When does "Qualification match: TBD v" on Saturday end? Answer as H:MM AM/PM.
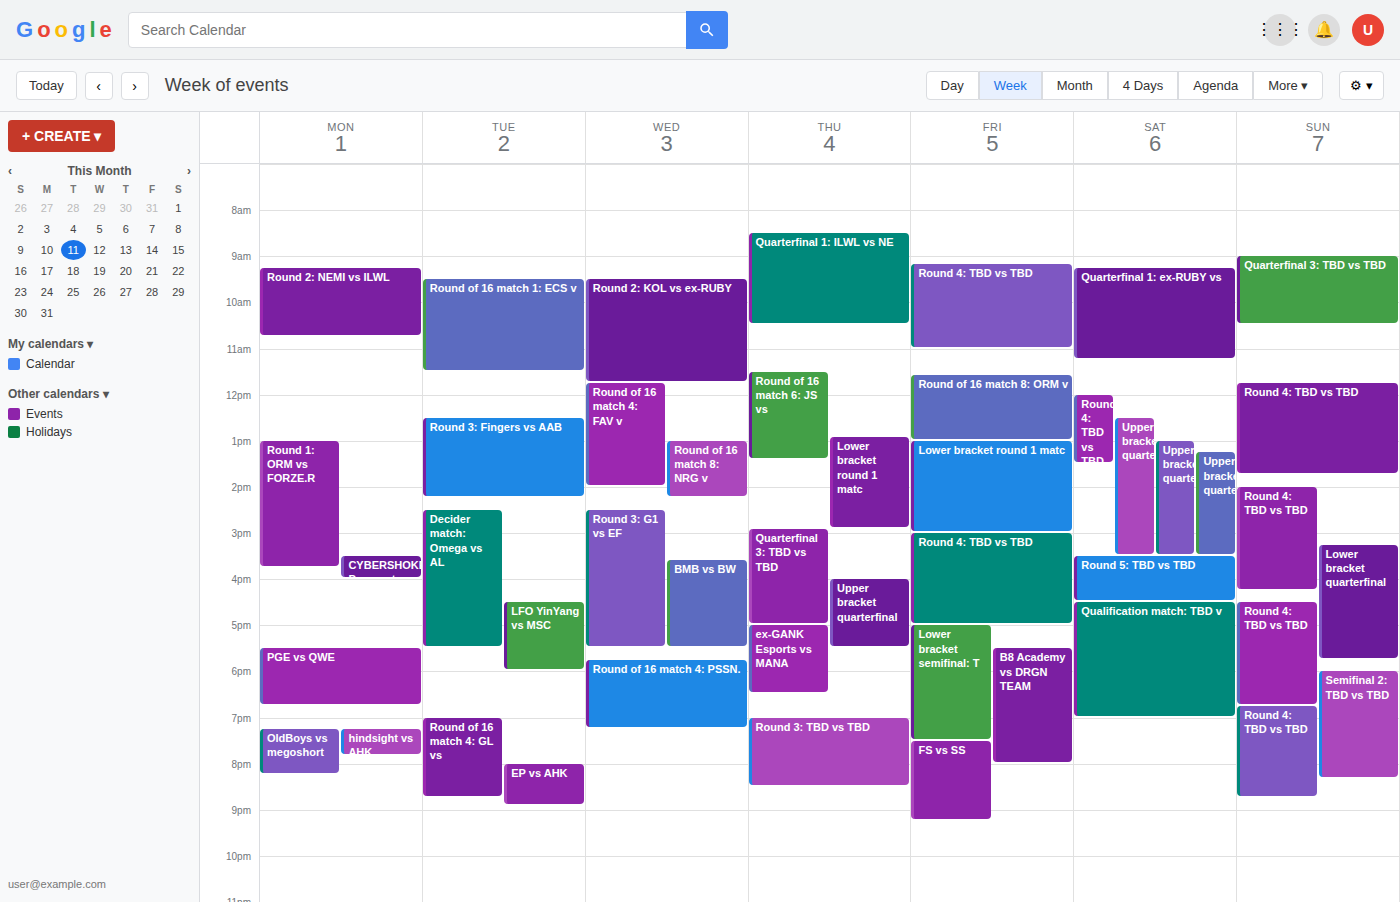
7:00 PM